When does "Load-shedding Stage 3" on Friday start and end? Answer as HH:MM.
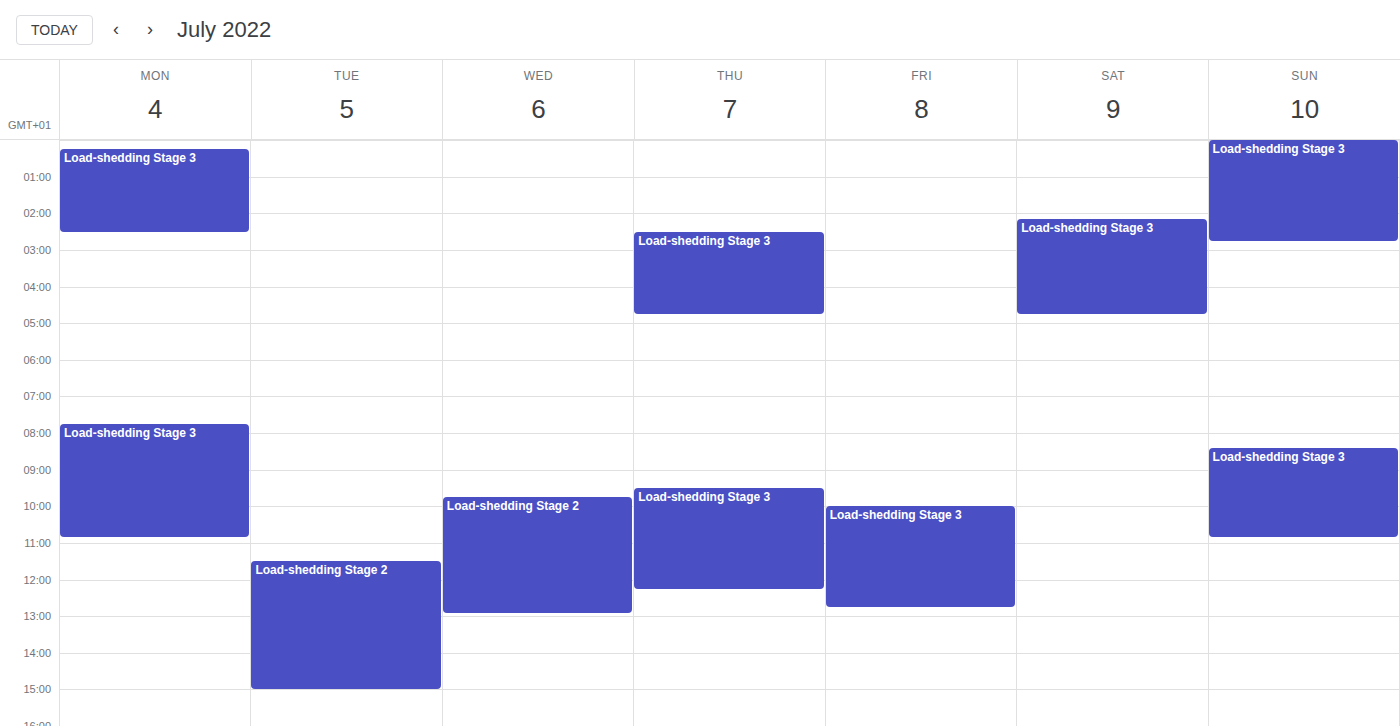
10:00 to 12:45